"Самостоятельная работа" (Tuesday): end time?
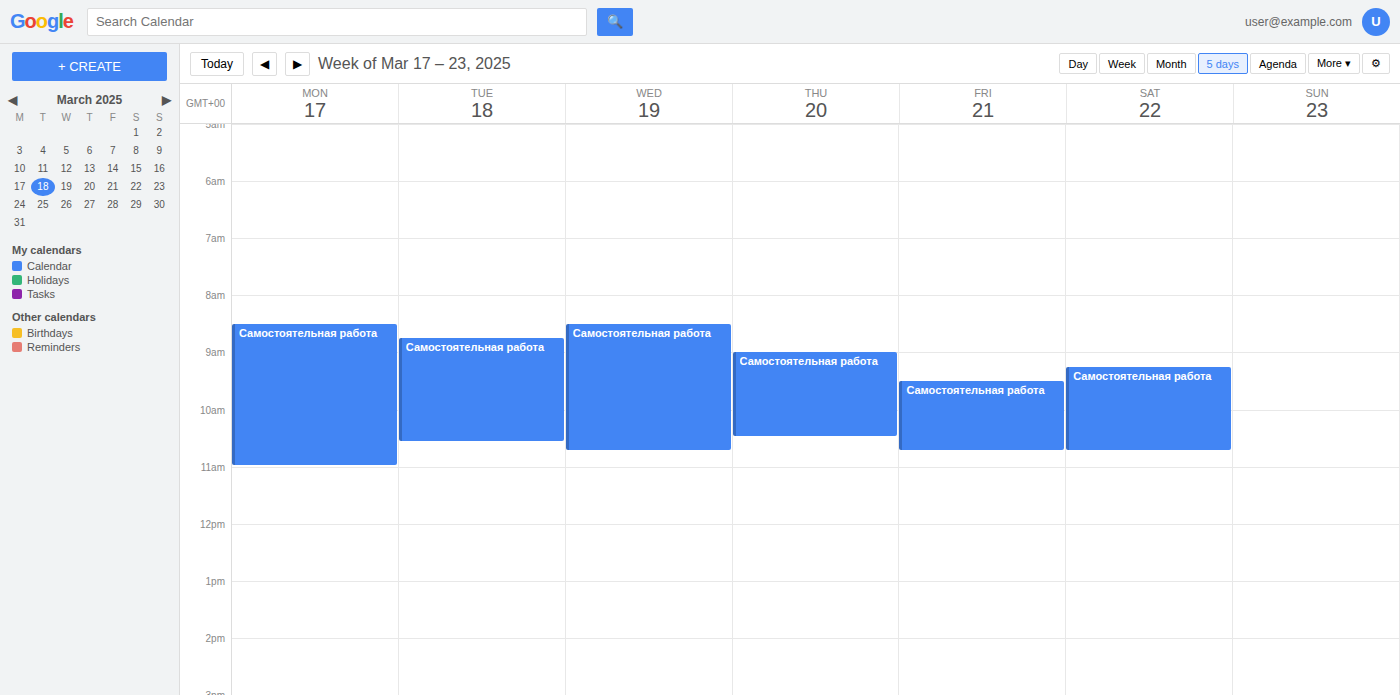
10:35 AM